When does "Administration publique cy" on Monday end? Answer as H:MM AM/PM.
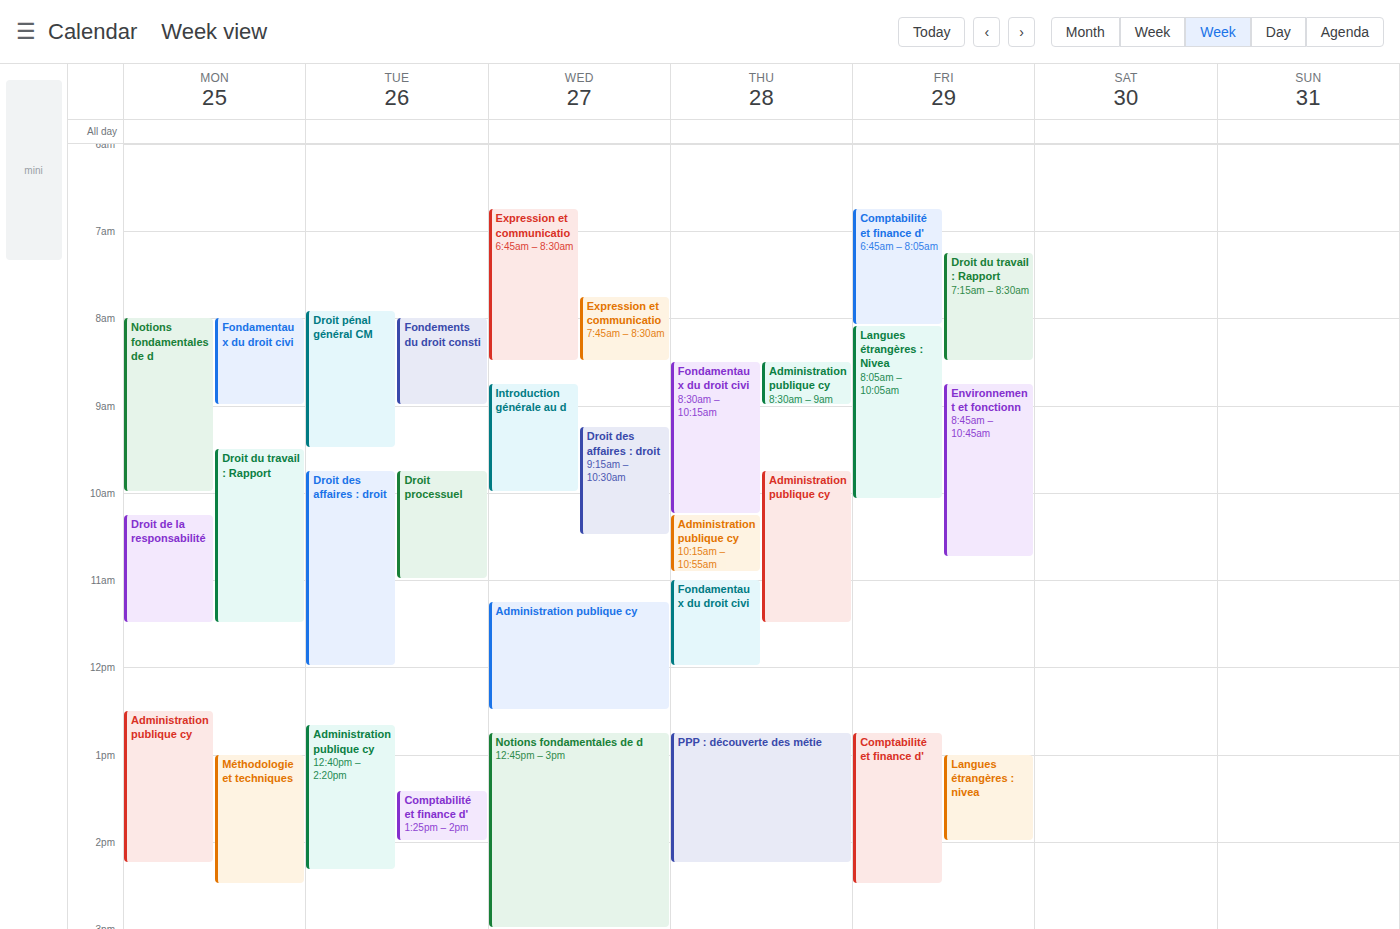
2:15 PM